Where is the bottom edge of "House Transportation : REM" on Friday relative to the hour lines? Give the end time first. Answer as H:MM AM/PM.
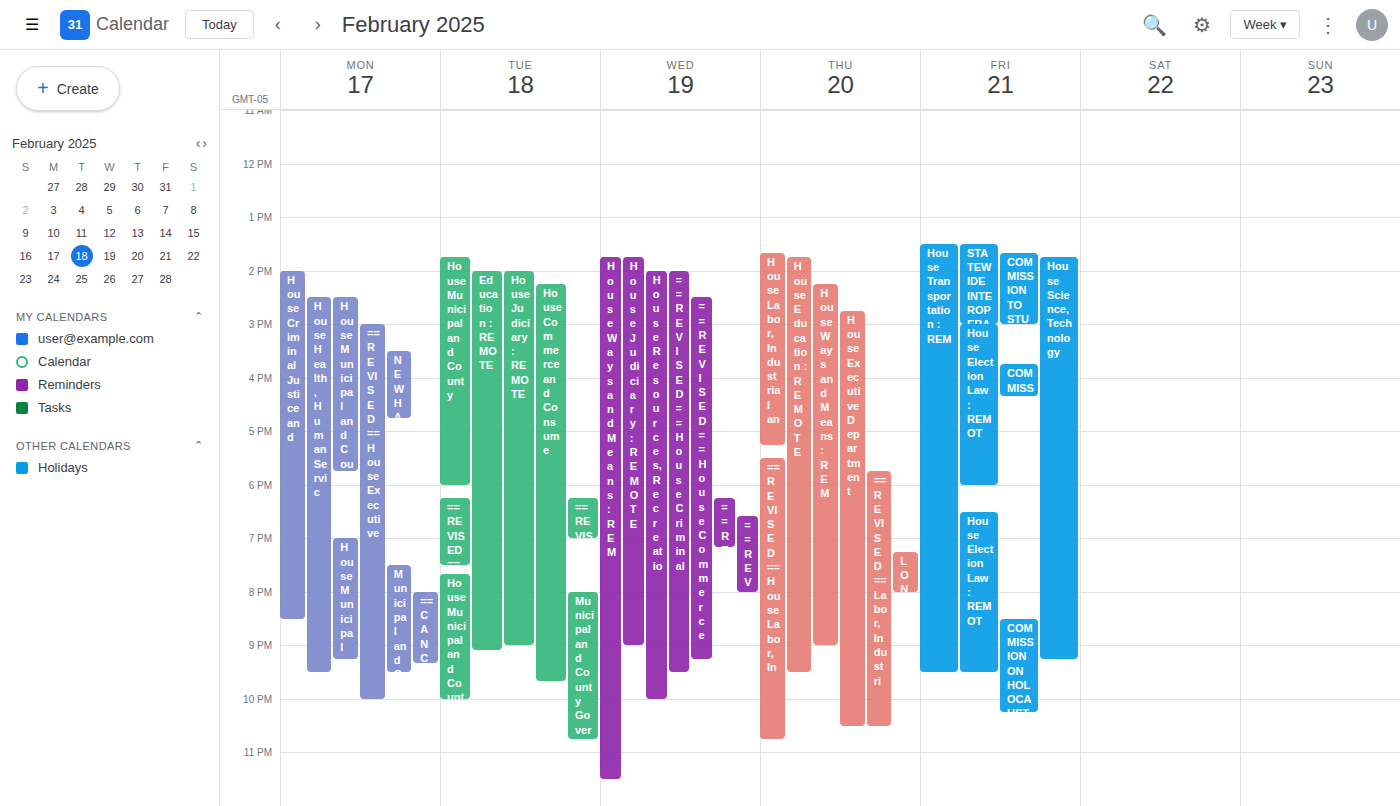
9:30 PM -- halfway between the 9 PM and 10 PM lines.